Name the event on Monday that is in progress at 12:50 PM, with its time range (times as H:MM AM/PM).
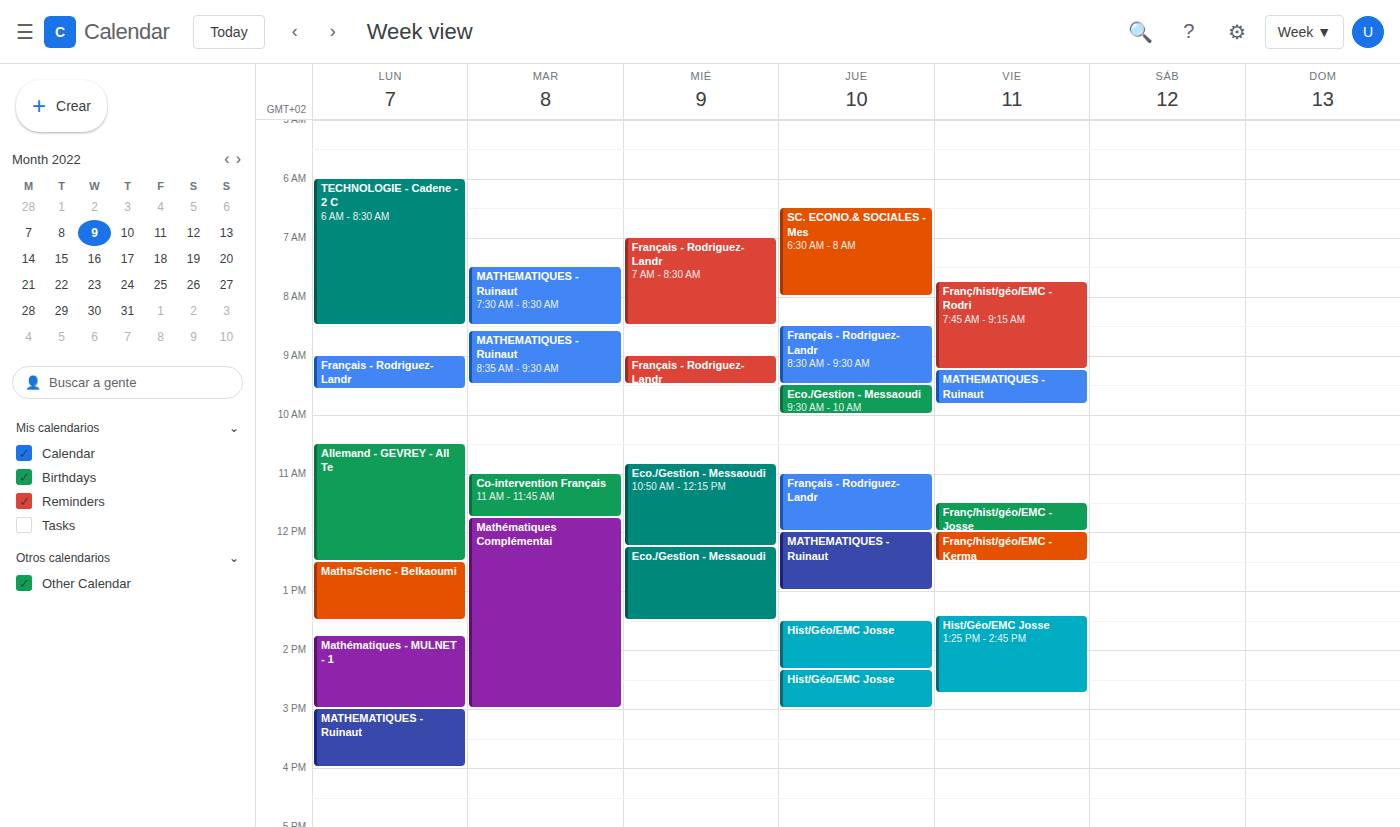
"Maths/Scienc - Belkaoumi", 12:30 PM to 1:30 PM